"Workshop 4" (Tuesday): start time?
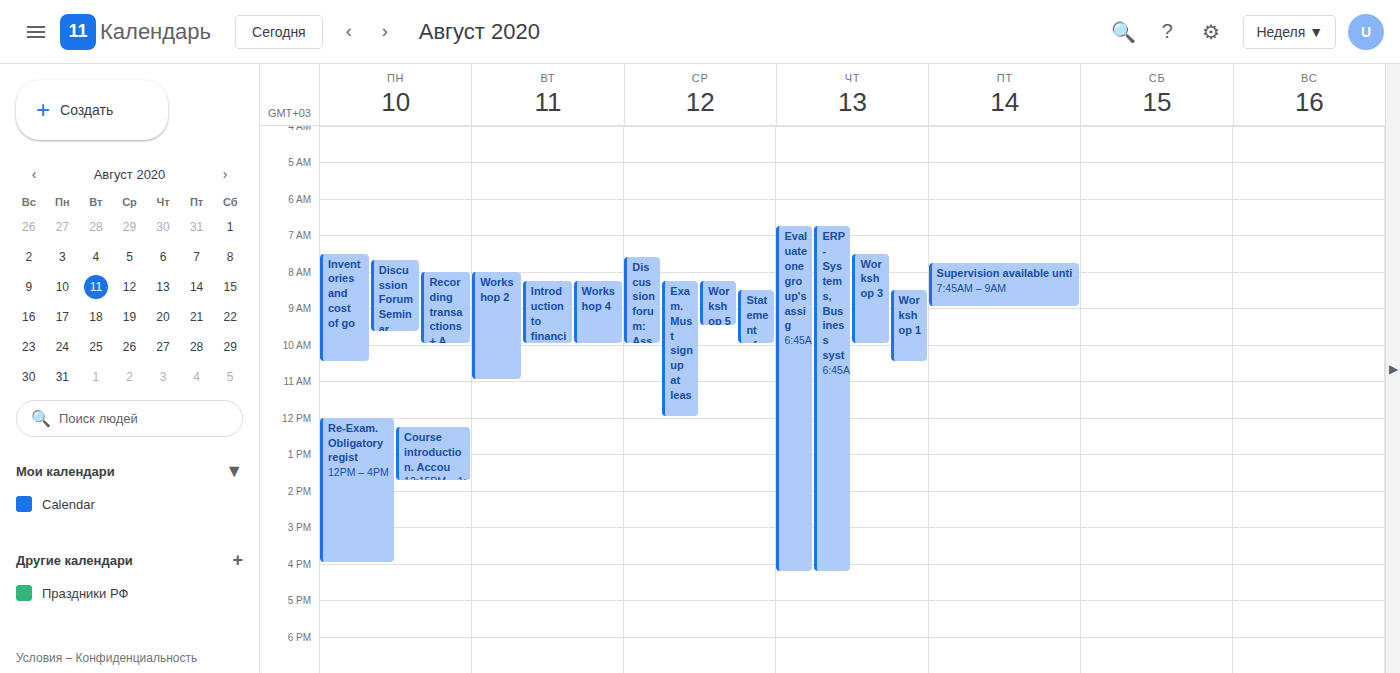
8:15 AM